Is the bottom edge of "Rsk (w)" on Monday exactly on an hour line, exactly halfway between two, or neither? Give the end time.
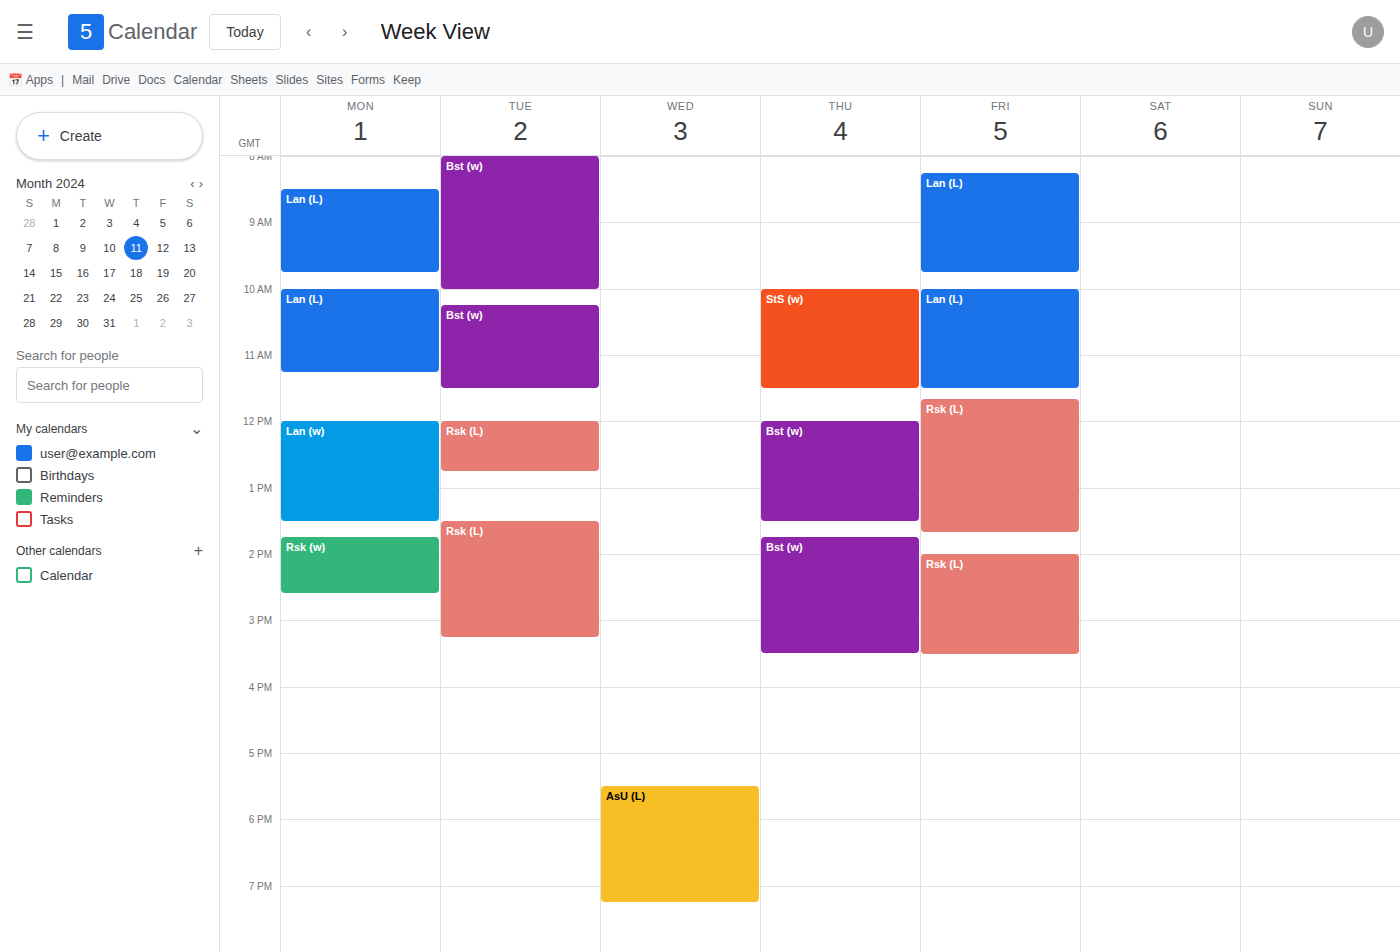
2:35 PM -- neither: 35 minutes below the 2 PM line and 25 minutes above the 3 PM line.